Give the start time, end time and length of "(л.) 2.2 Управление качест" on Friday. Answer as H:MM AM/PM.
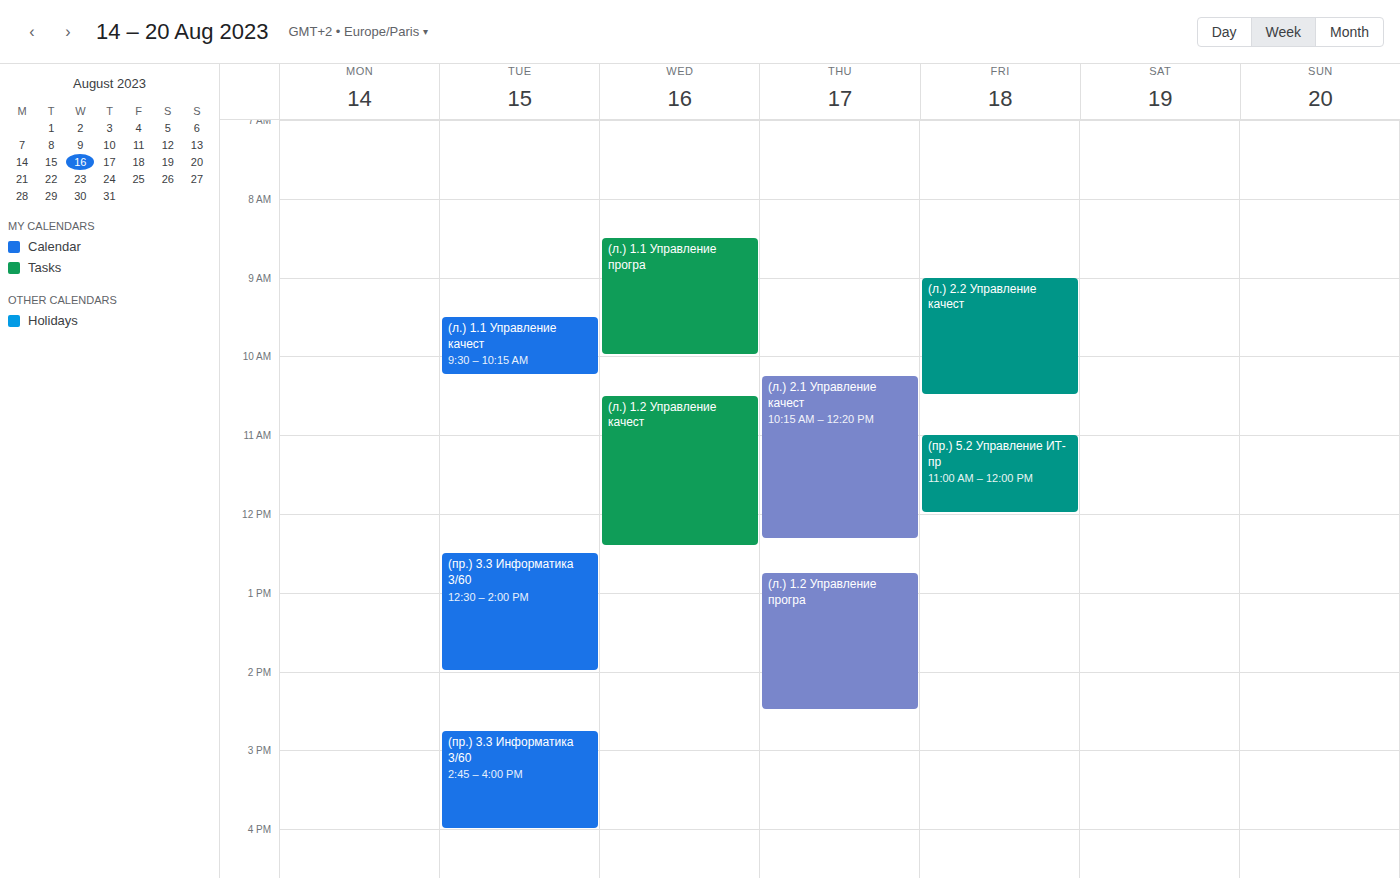
9:00 AM to 10:30 AM, 1 hour 30 minutes